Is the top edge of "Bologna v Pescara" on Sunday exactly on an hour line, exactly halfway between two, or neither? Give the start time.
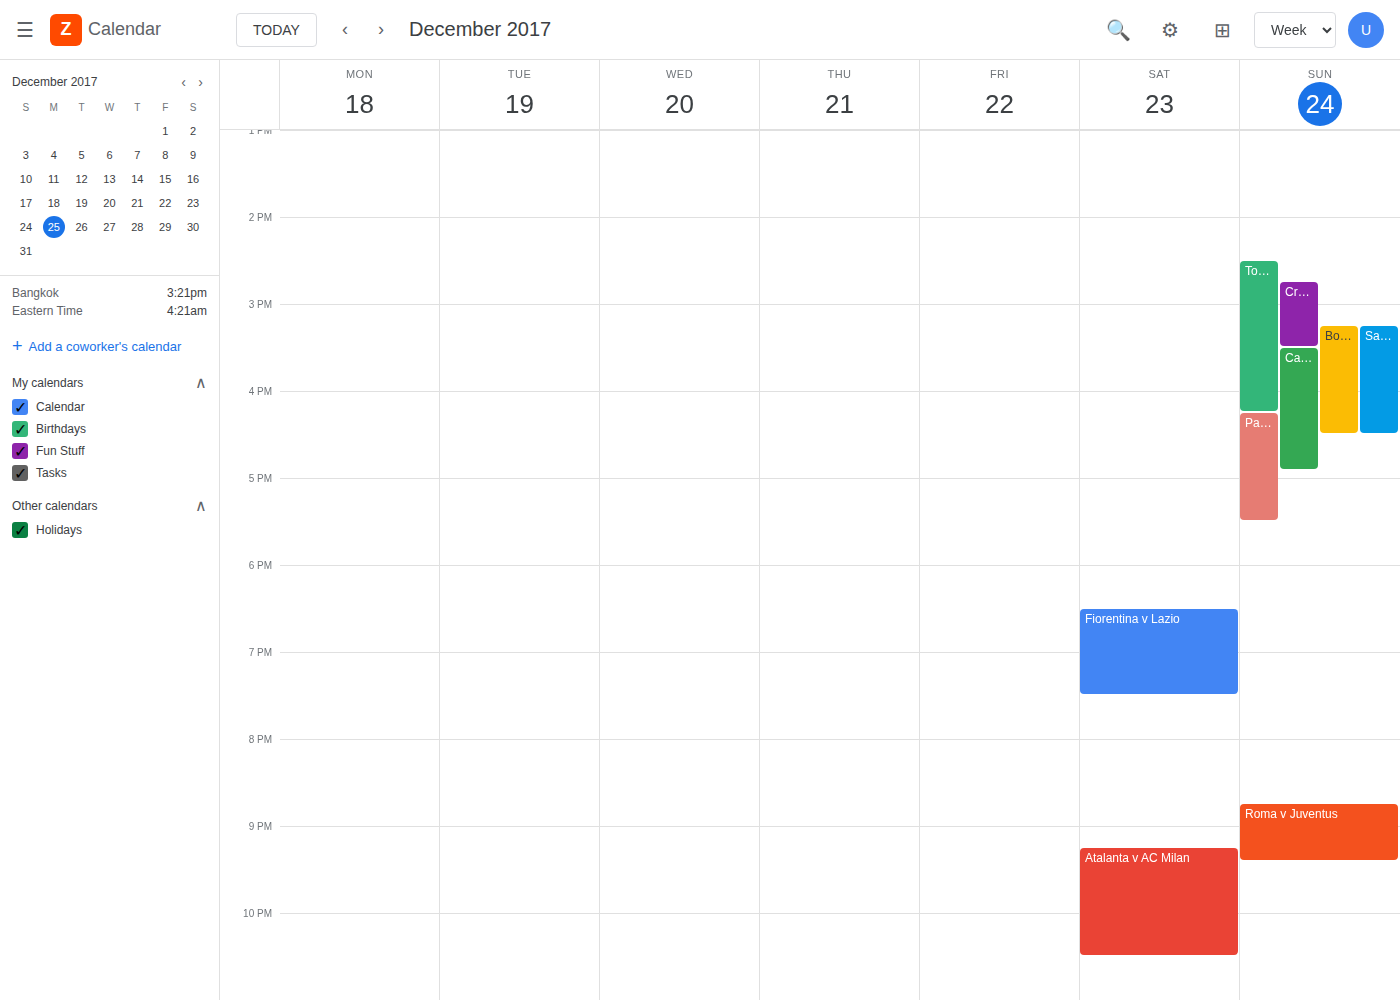
3:15 PM -- neither: a quarter of the way from the 3 PM line to the 4 PM line.